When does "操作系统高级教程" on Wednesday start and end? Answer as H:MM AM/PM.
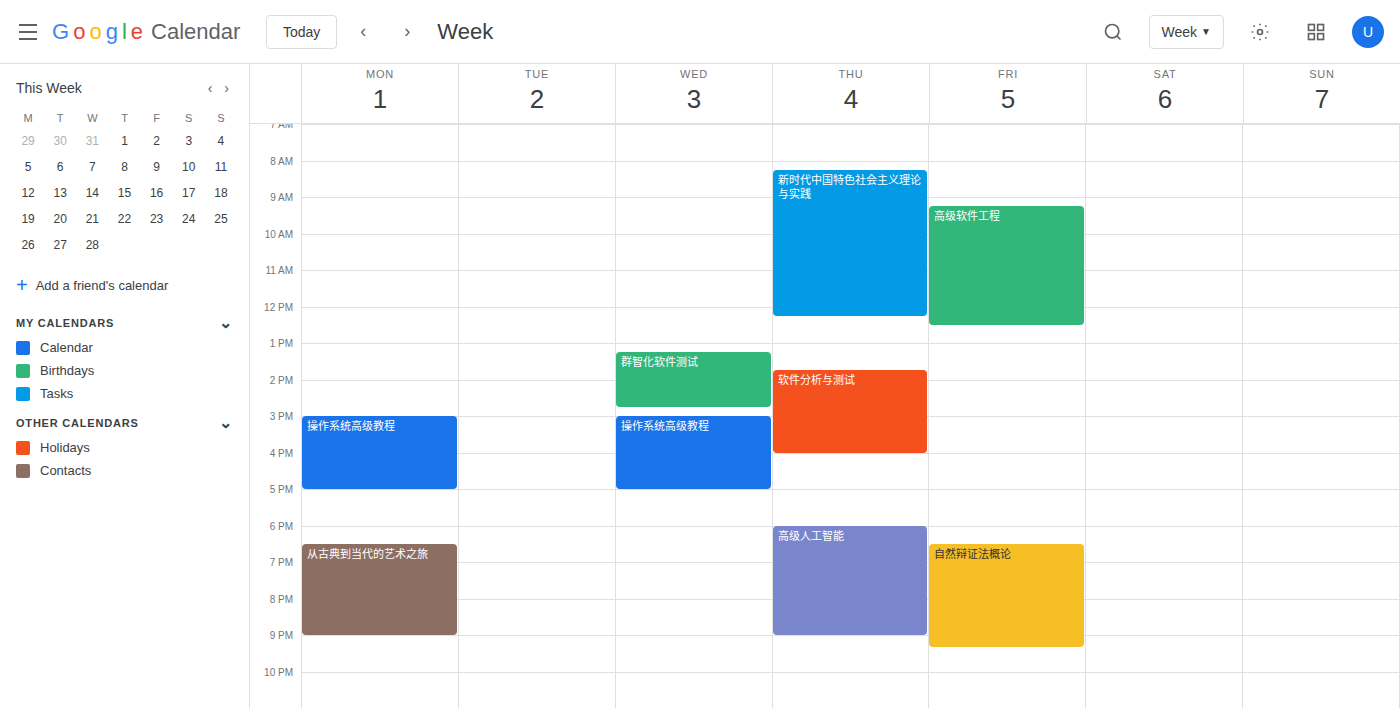
3:00 PM to 5:00 PM